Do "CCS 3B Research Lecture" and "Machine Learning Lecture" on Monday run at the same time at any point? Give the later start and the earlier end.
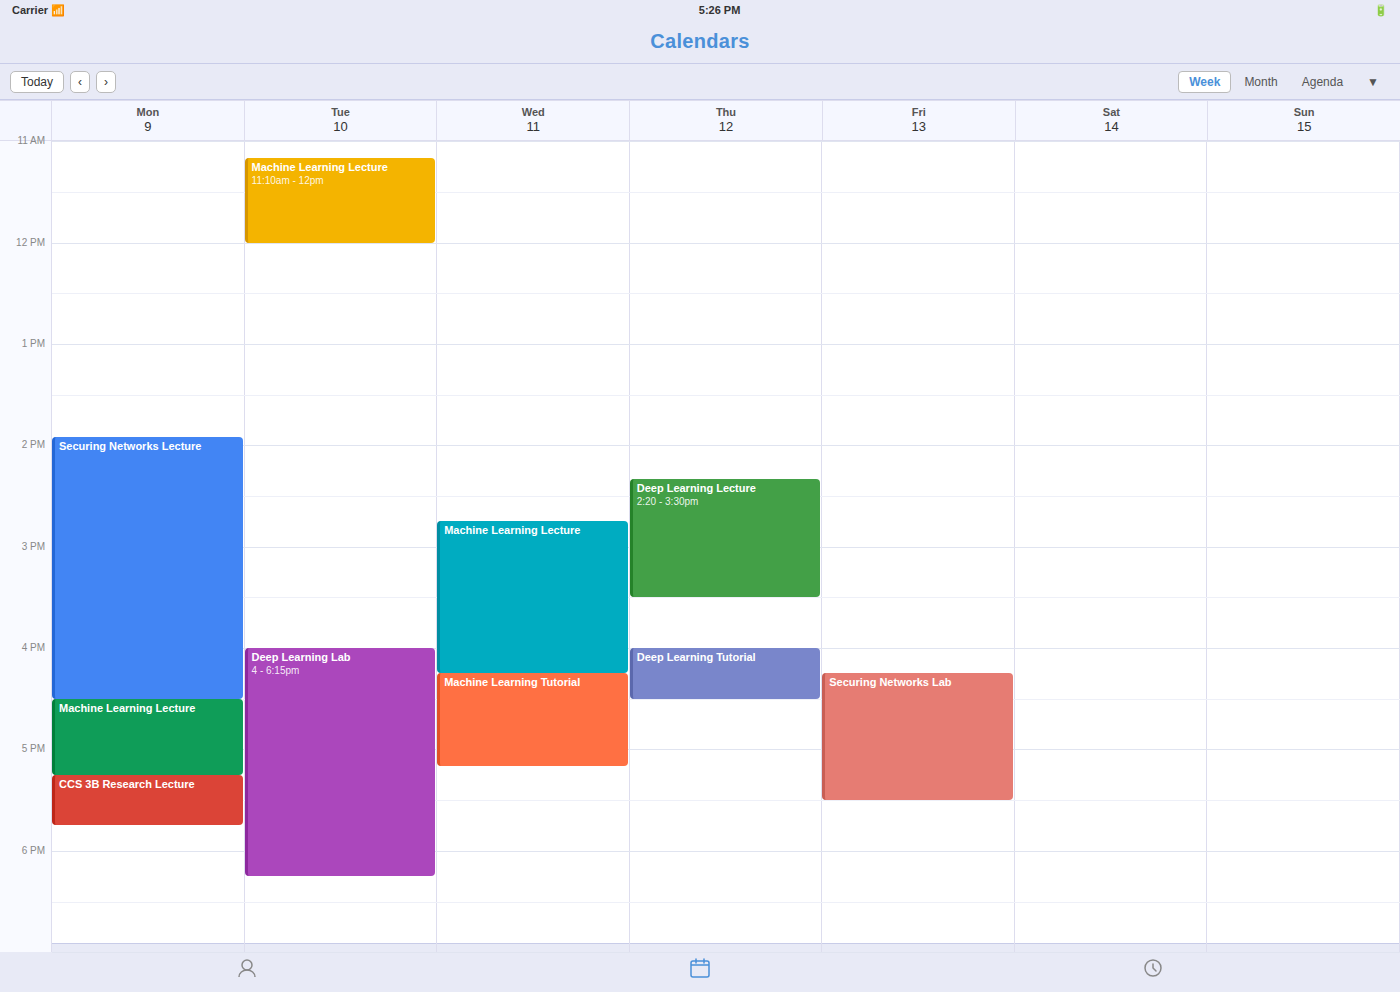
"Machine Learning Lecture" ends at 5:15 PM, exactly when "CCS 3B Research Lecture" starts -- they touch but do not overlap.